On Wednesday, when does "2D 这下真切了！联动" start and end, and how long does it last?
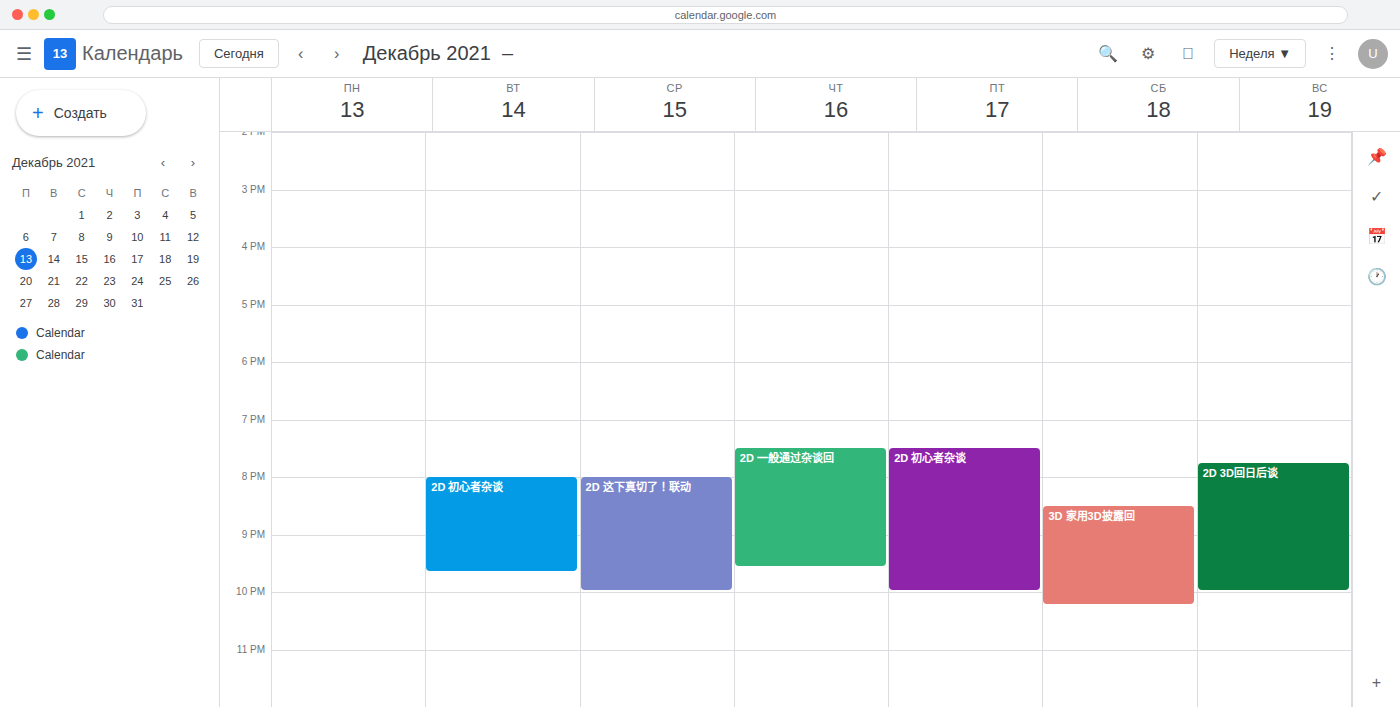
8:00 PM to 10:00 PM, 2 hours